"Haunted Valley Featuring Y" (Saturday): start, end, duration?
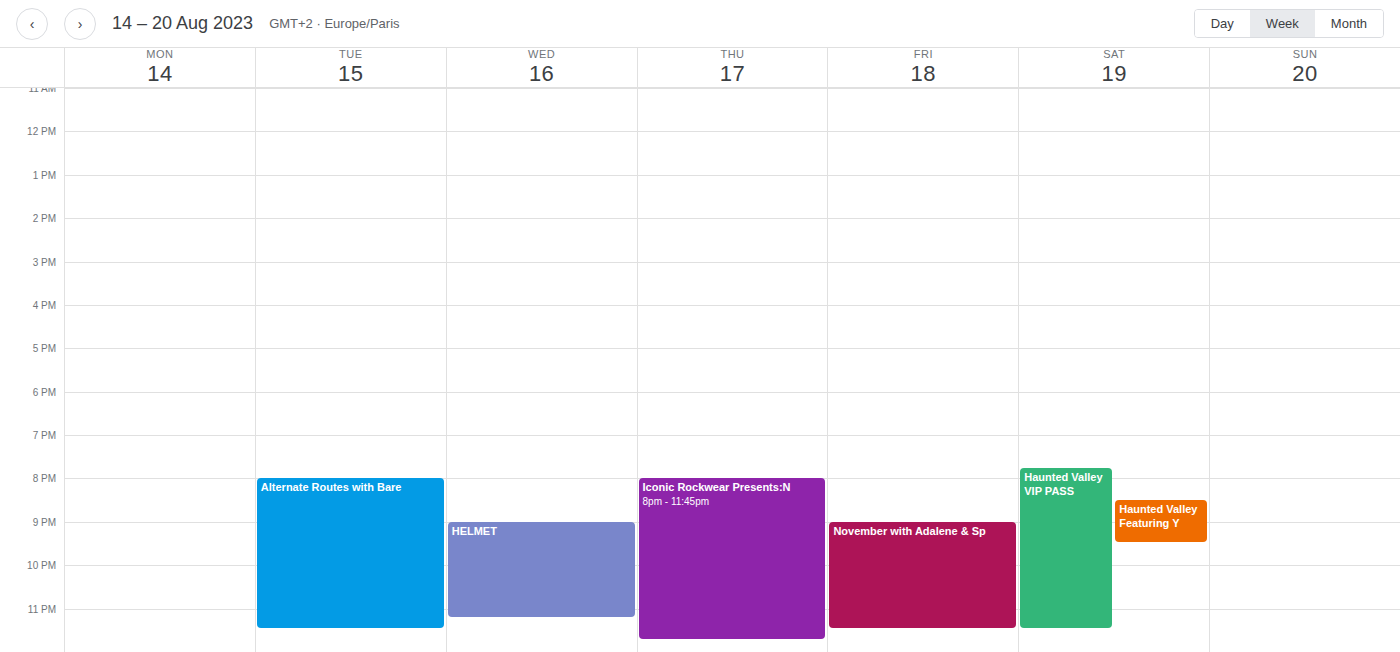
8:30 PM to 9:30 PM, 1 hour